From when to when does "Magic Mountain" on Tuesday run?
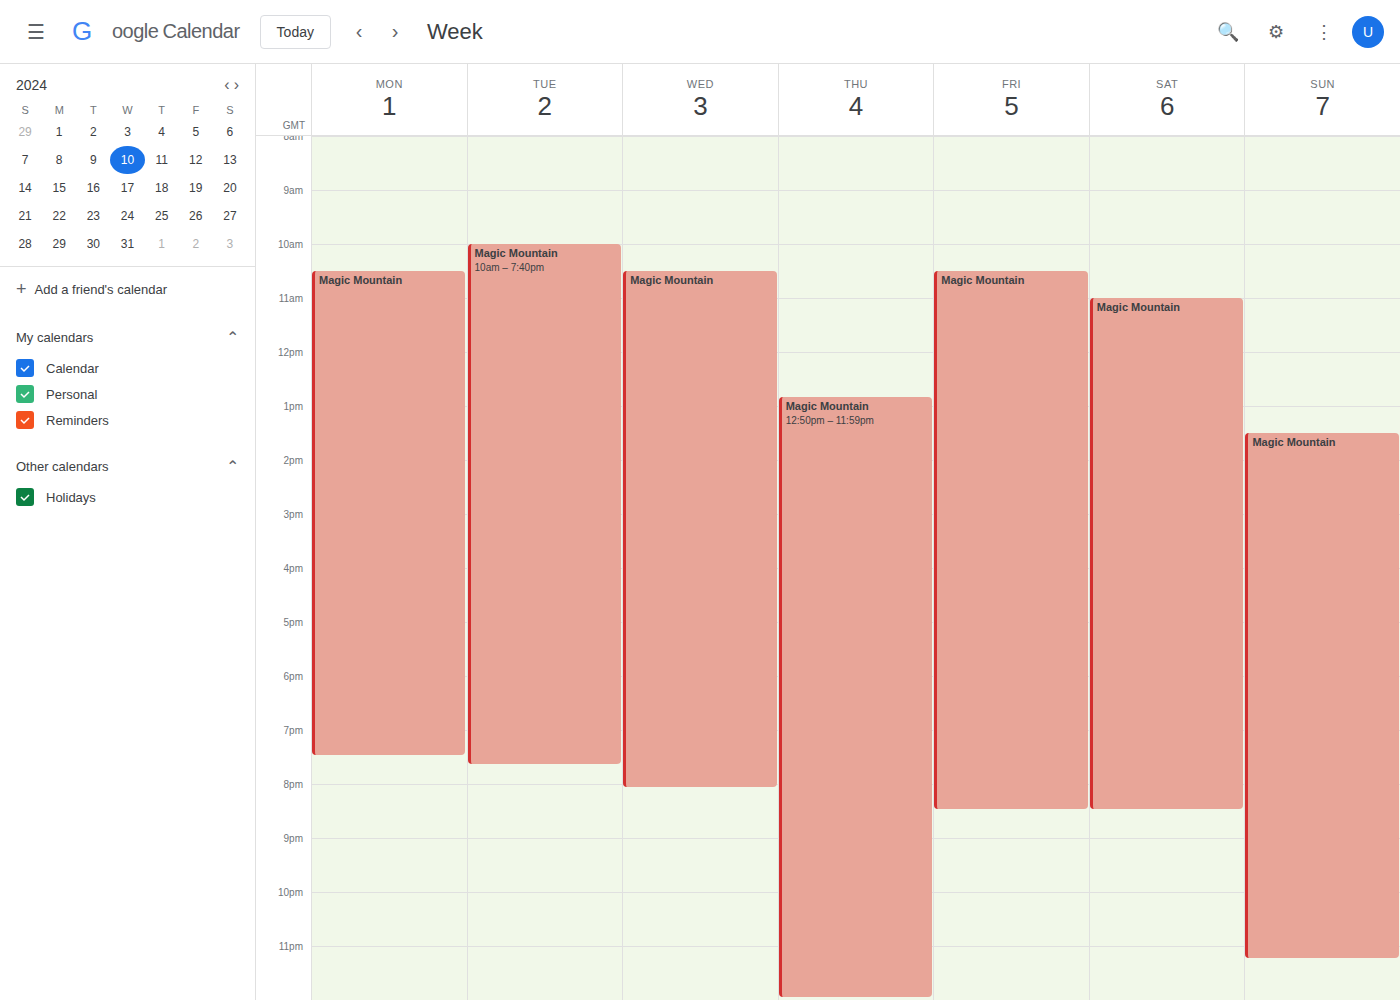
10:00 AM to 7:40 PM